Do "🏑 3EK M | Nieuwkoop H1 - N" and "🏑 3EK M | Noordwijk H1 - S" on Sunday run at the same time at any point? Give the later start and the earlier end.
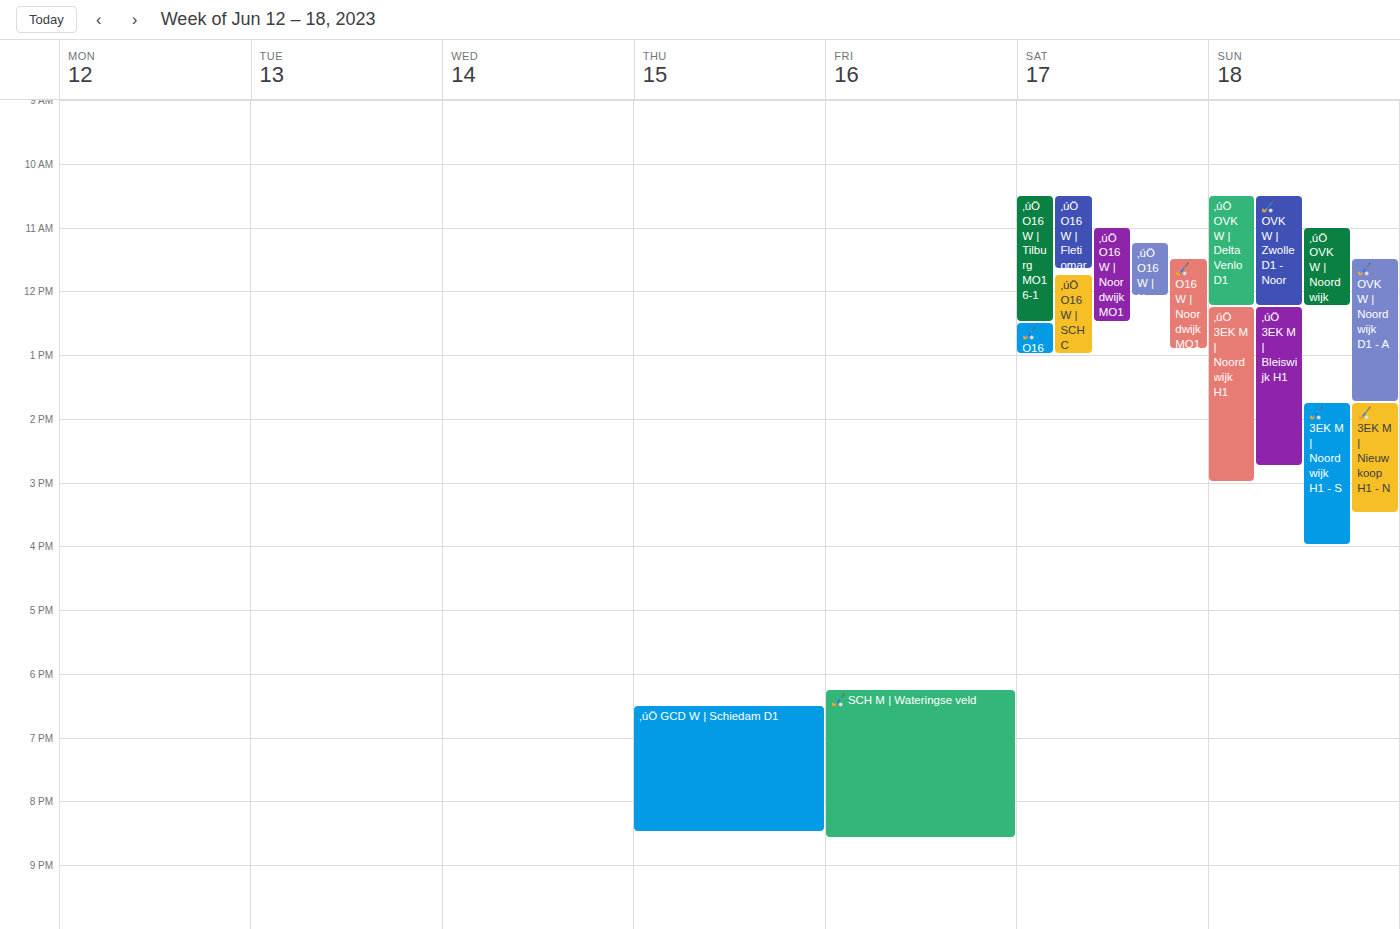
"🏑 3EK M | Nieuwkoop H1 - N" runs 1:45 PM to 3:30 PM, inside "🏑 3EK M | Noordwijk H1 - S" -- they overlap.